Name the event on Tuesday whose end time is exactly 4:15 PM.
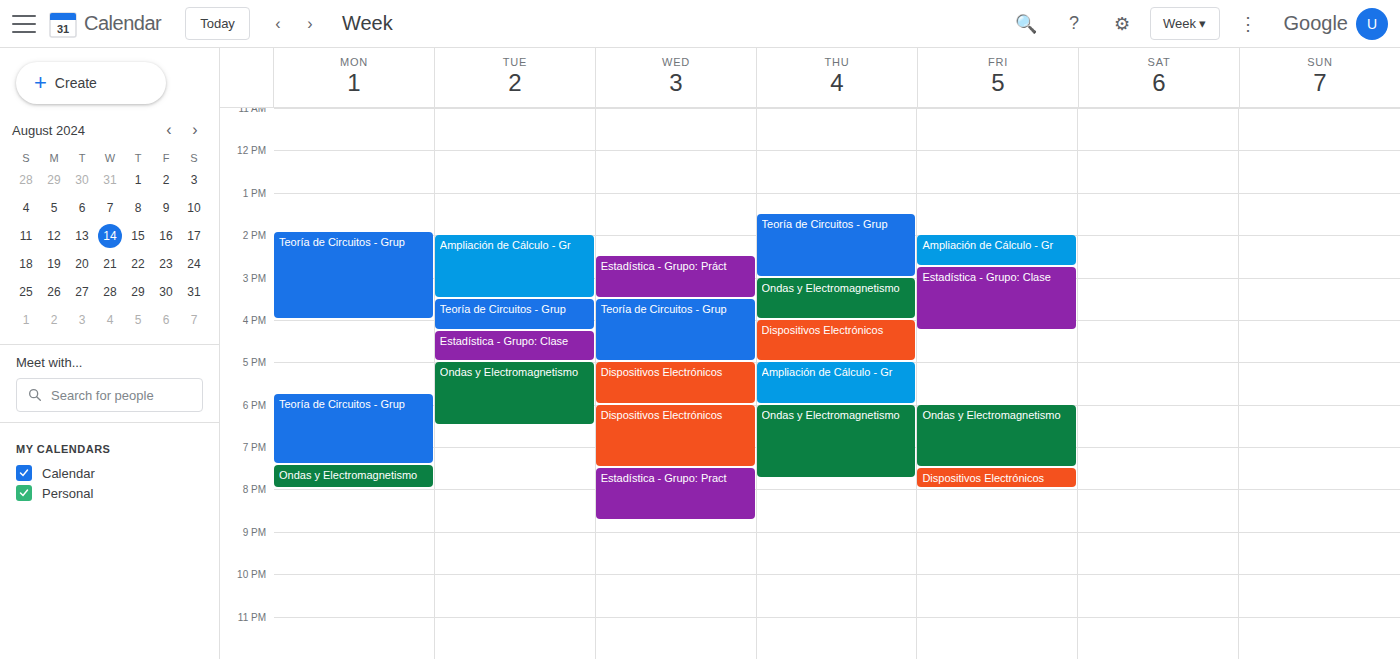
"Teoría de Circuitos - Grup"